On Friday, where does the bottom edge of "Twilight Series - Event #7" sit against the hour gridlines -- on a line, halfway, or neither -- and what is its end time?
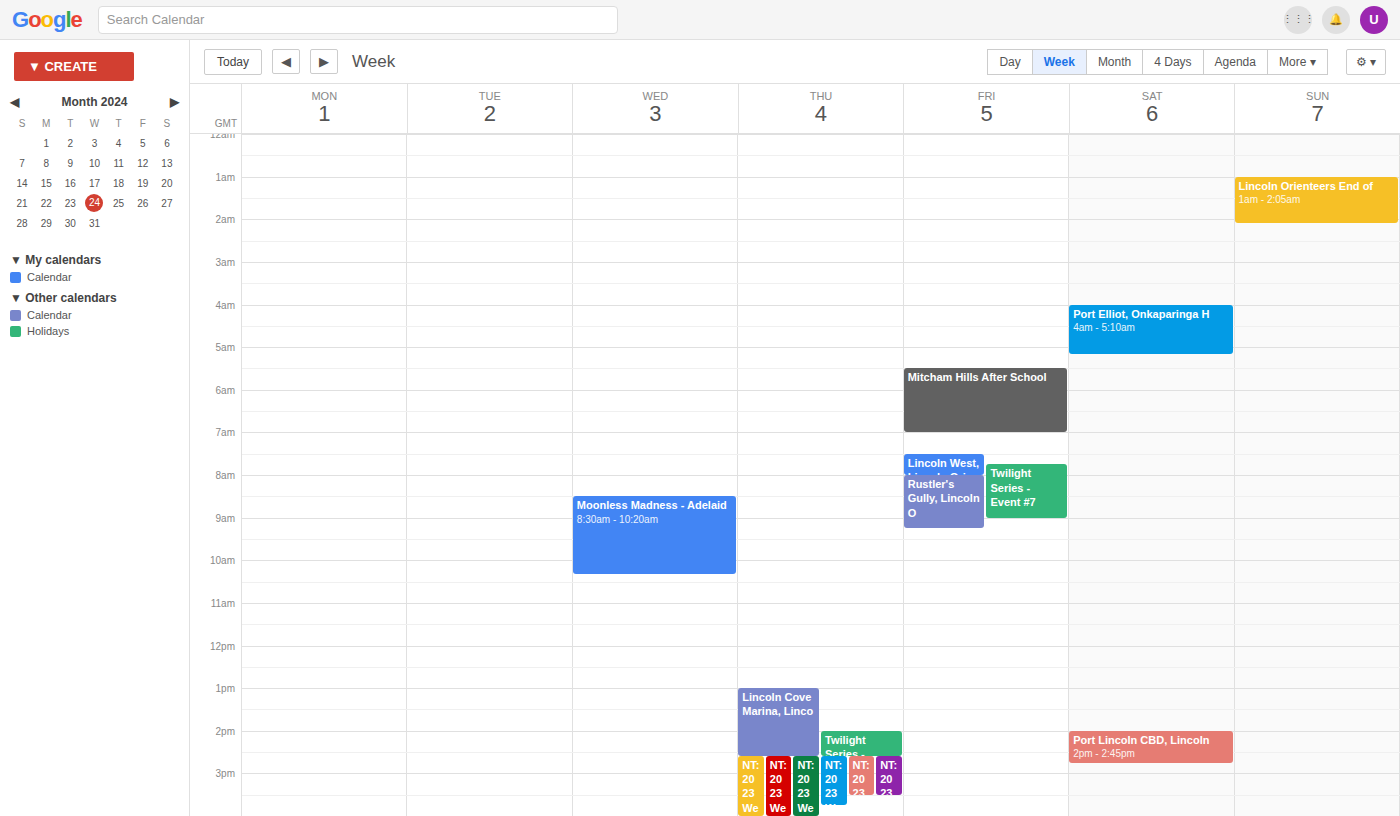
9:00 AM -- exactly on the 9 AM line.